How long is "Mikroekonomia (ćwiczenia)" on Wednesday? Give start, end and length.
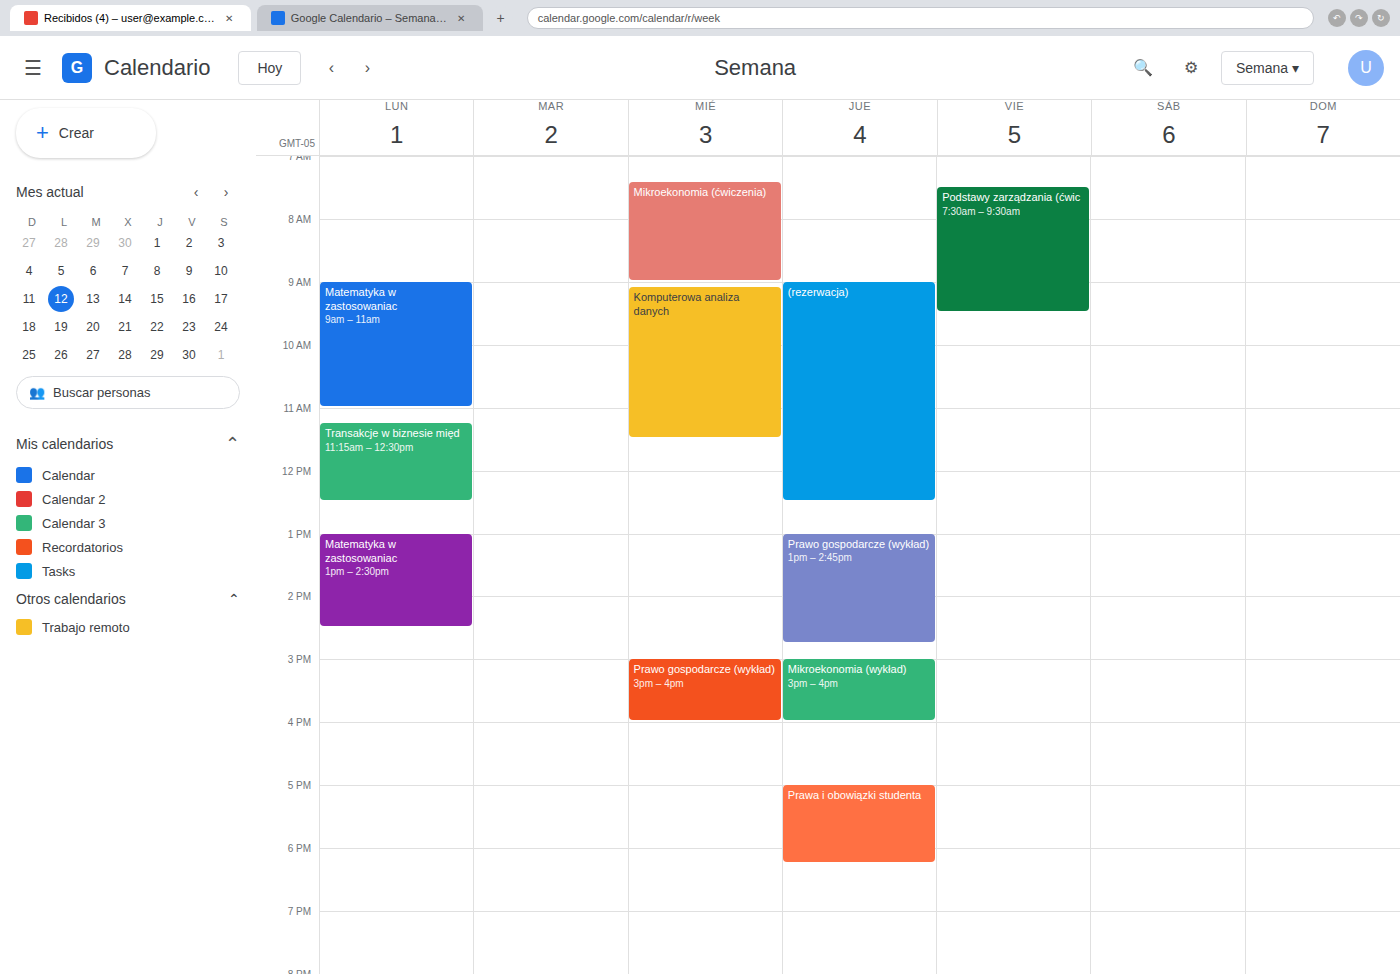
7:25 AM to 9:00 AM, 1 hour 35 minutes